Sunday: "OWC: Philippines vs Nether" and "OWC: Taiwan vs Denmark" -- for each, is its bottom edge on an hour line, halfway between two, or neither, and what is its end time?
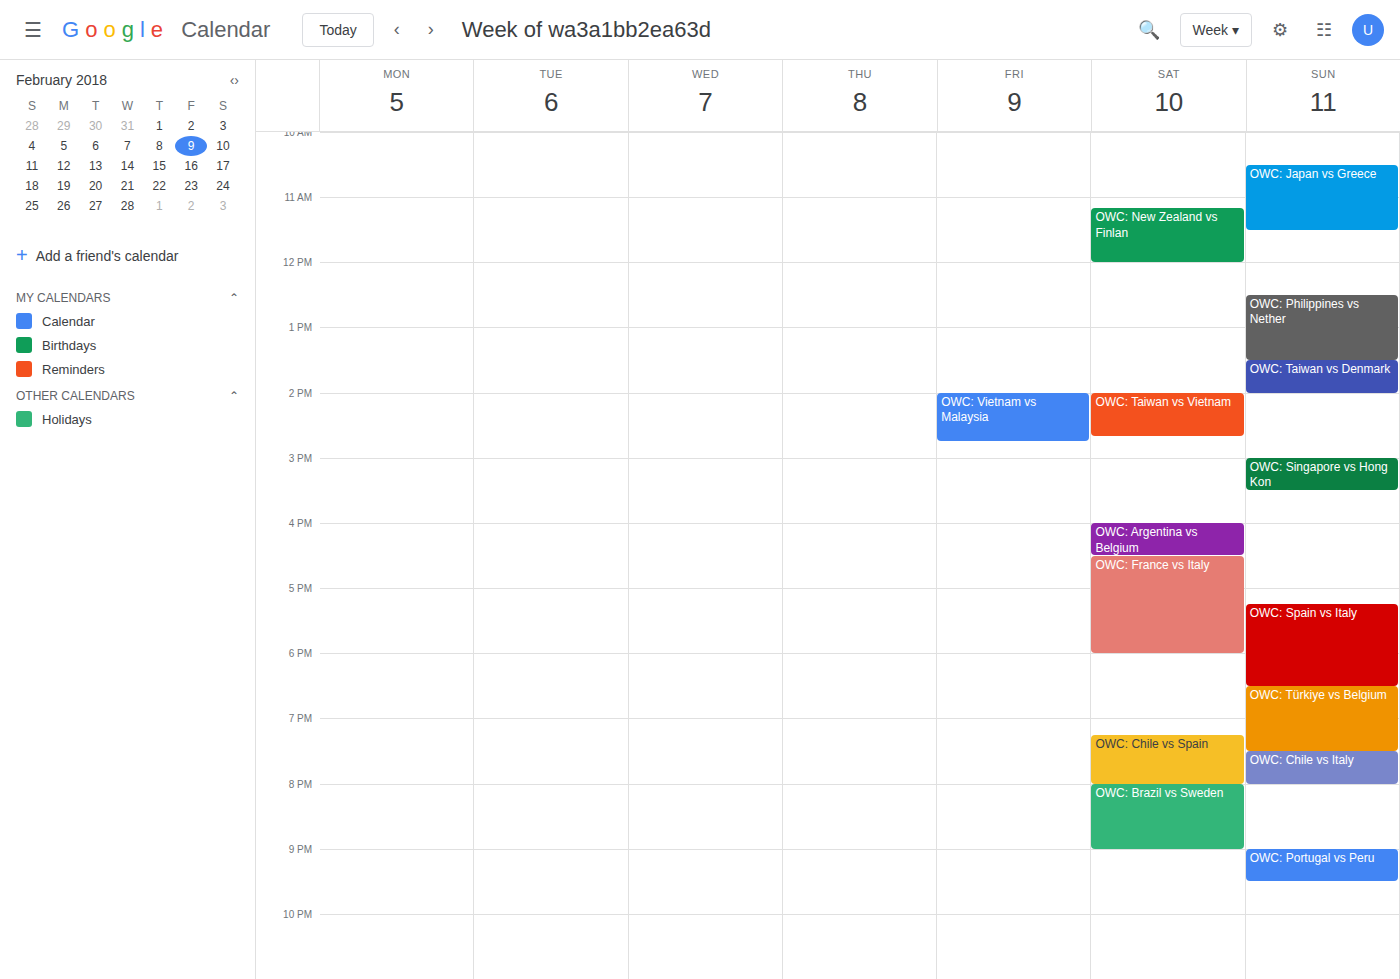
"OWC: Philippines vs Nether": 1:30 PM, halfway between the 1 PM and 2 PM lines. "OWC: Taiwan vs Denmark": 2:00 PM, exactly on the 2 PM line.